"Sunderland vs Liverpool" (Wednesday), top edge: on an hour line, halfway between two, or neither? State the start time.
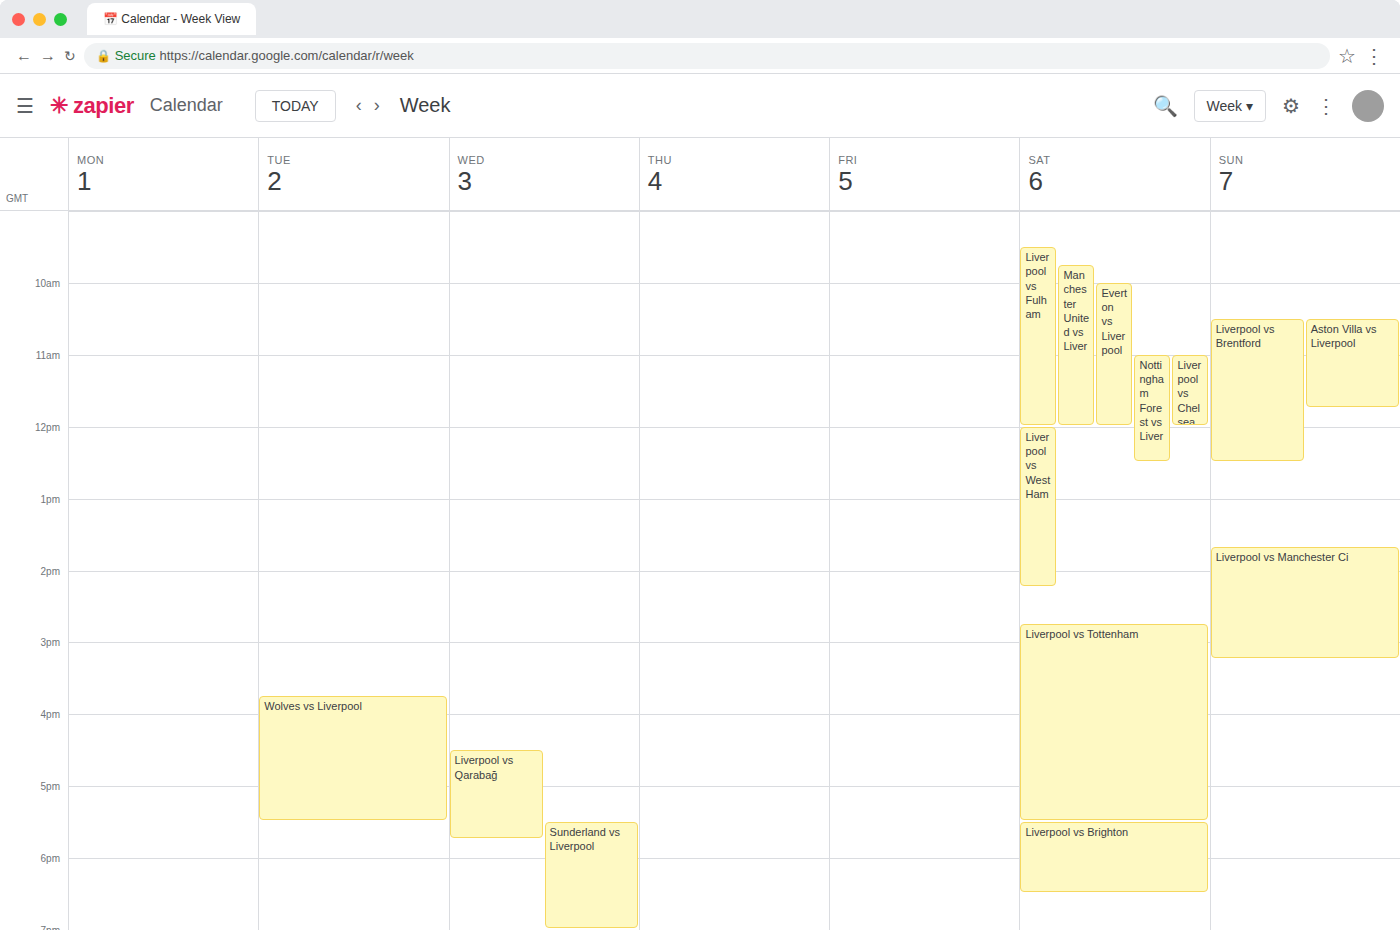
5:30 PM -- halfway between the 5 PM and 6 PM lines.